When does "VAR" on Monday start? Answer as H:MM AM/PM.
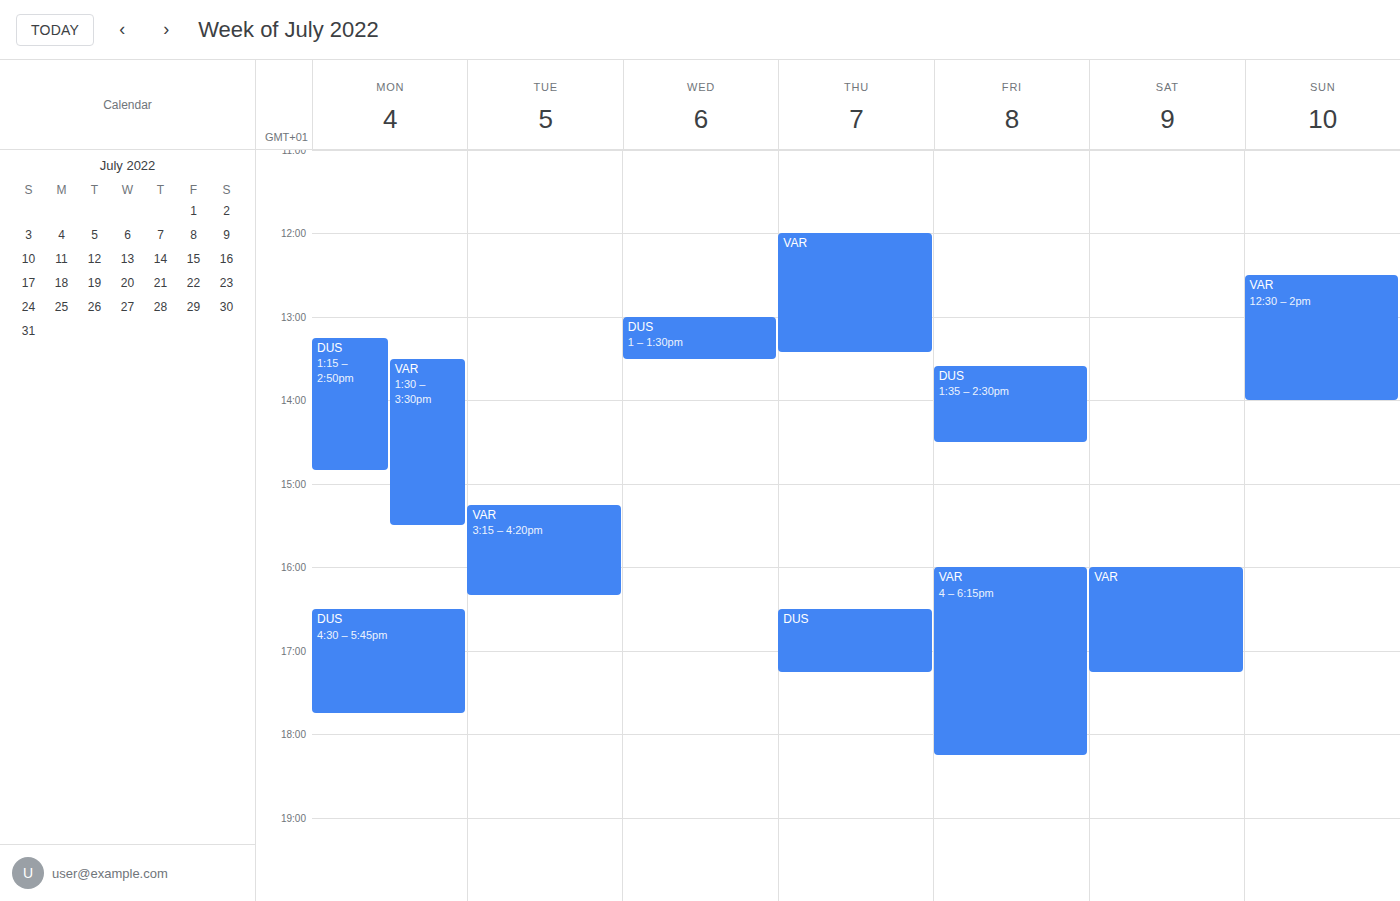
1:30 PM